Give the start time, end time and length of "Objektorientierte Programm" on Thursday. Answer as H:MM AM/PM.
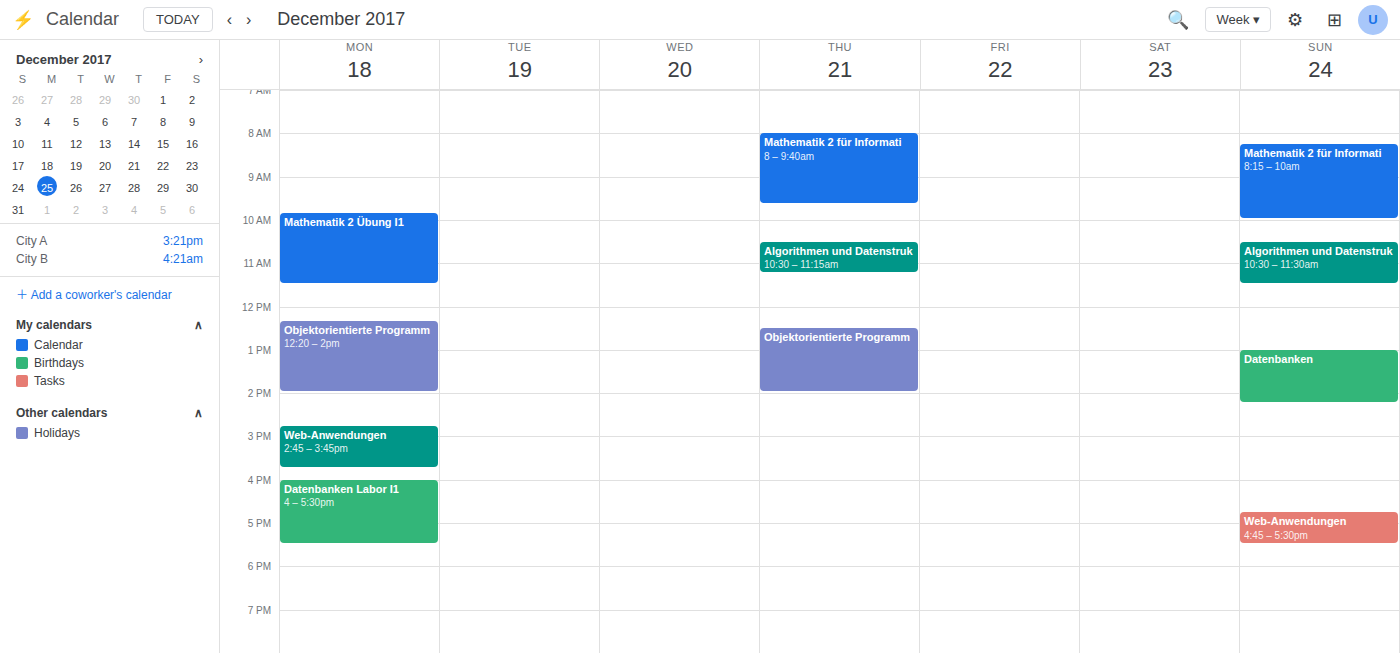
12:30 PM to 2:00 PM, 1 hour 30 minutes